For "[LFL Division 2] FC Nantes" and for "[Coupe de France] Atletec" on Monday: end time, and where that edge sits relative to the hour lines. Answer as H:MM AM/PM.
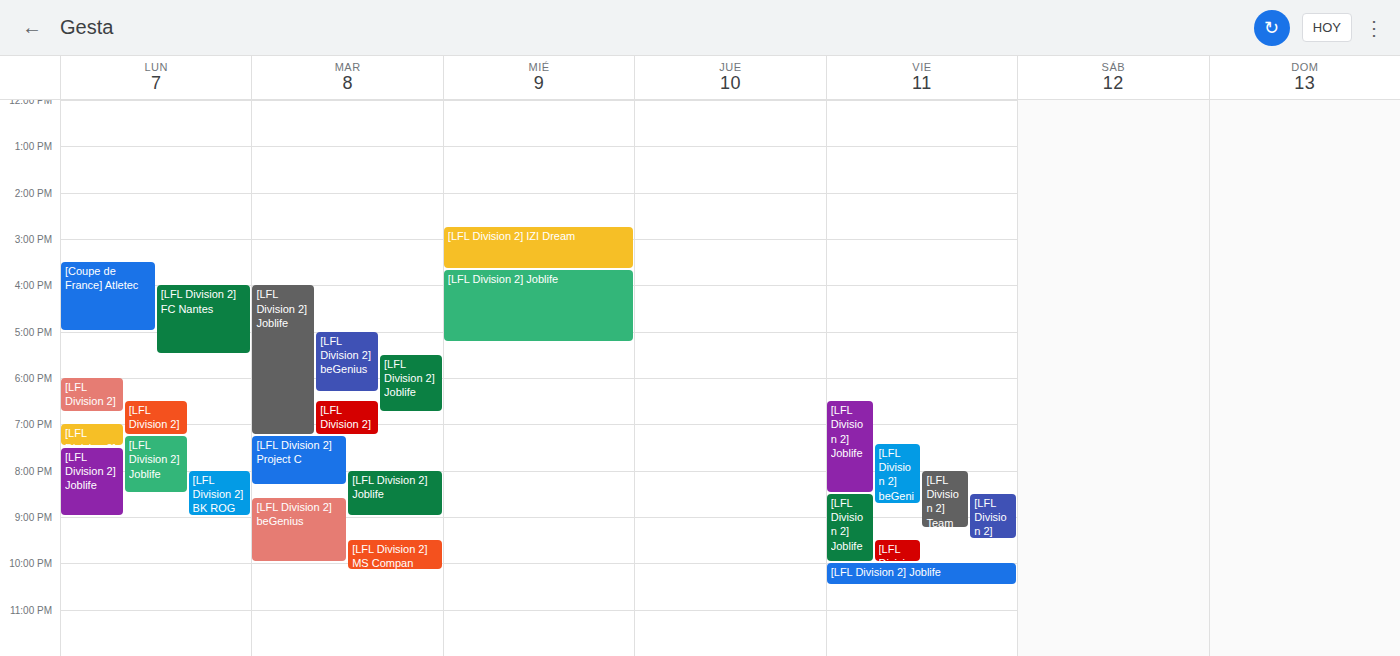
"[LFL Division 2] FC Nantes": 5:30 PM, halfway between the 5 PM and 6 PM lines. "[Coupe de France] Atletec": 5:00 PM, exactly on the 5 PM line.